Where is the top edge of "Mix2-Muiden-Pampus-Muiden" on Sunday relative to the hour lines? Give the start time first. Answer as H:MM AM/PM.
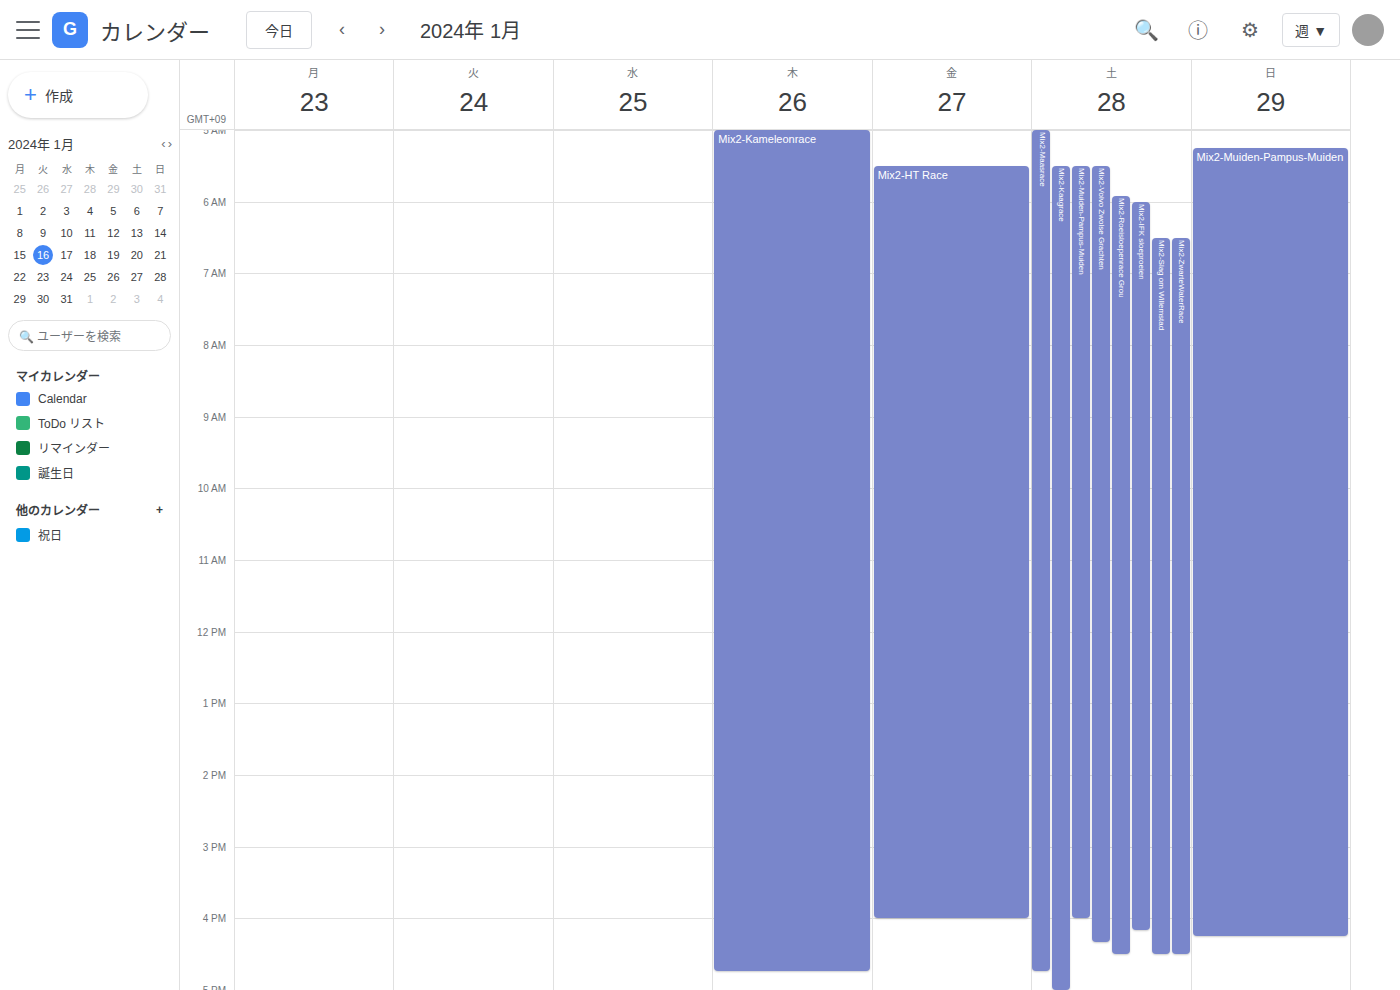
5:15 AM -- neither: a quarter of the way from the 5 AM line to the 6 AM line.